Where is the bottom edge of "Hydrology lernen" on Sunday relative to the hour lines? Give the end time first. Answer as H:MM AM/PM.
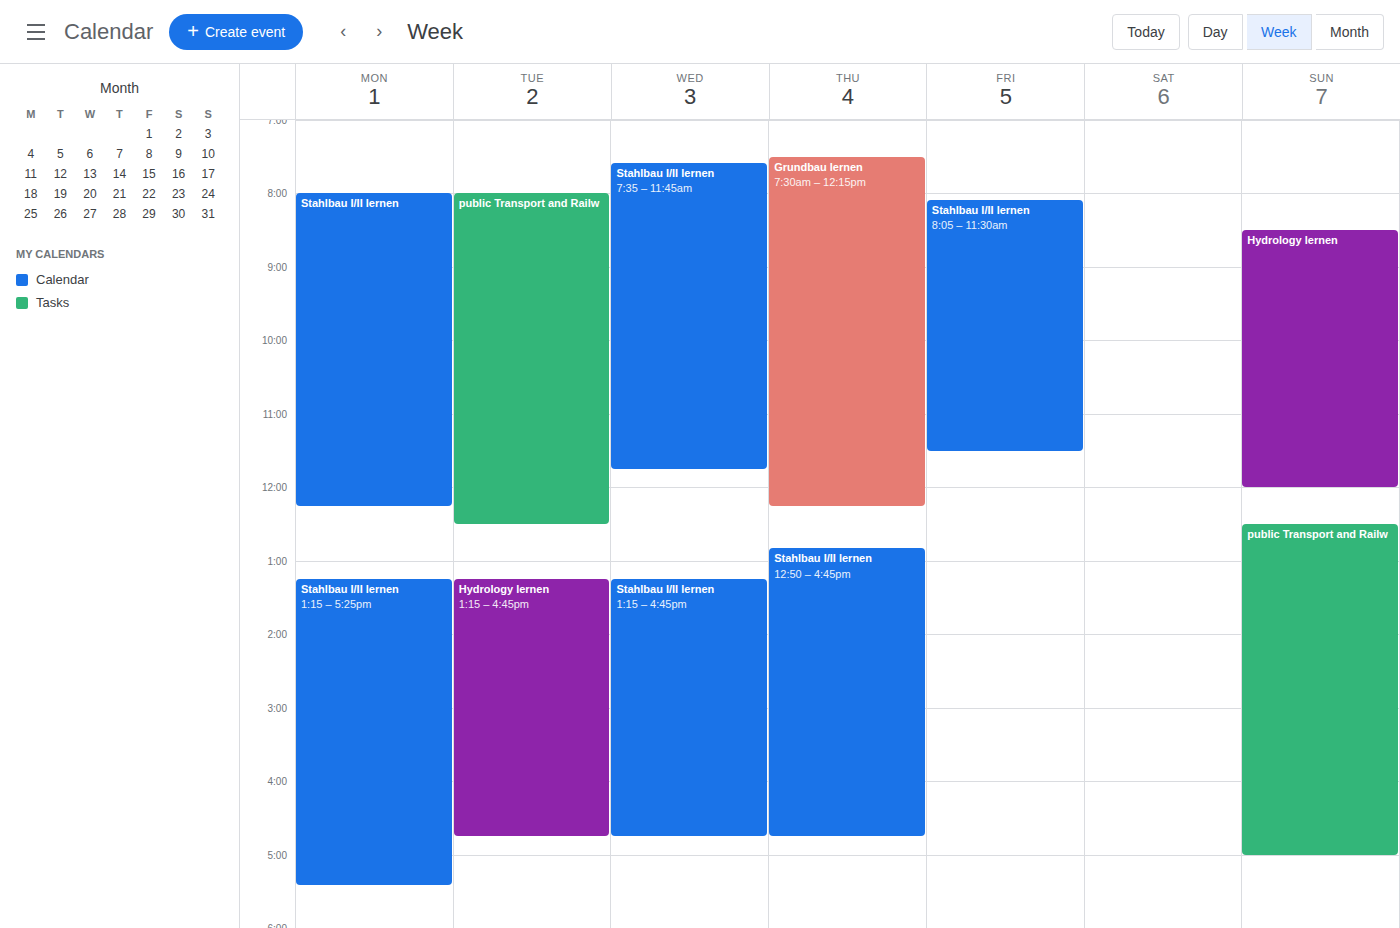
12:00 PM -- exactly on the 12 PM line.